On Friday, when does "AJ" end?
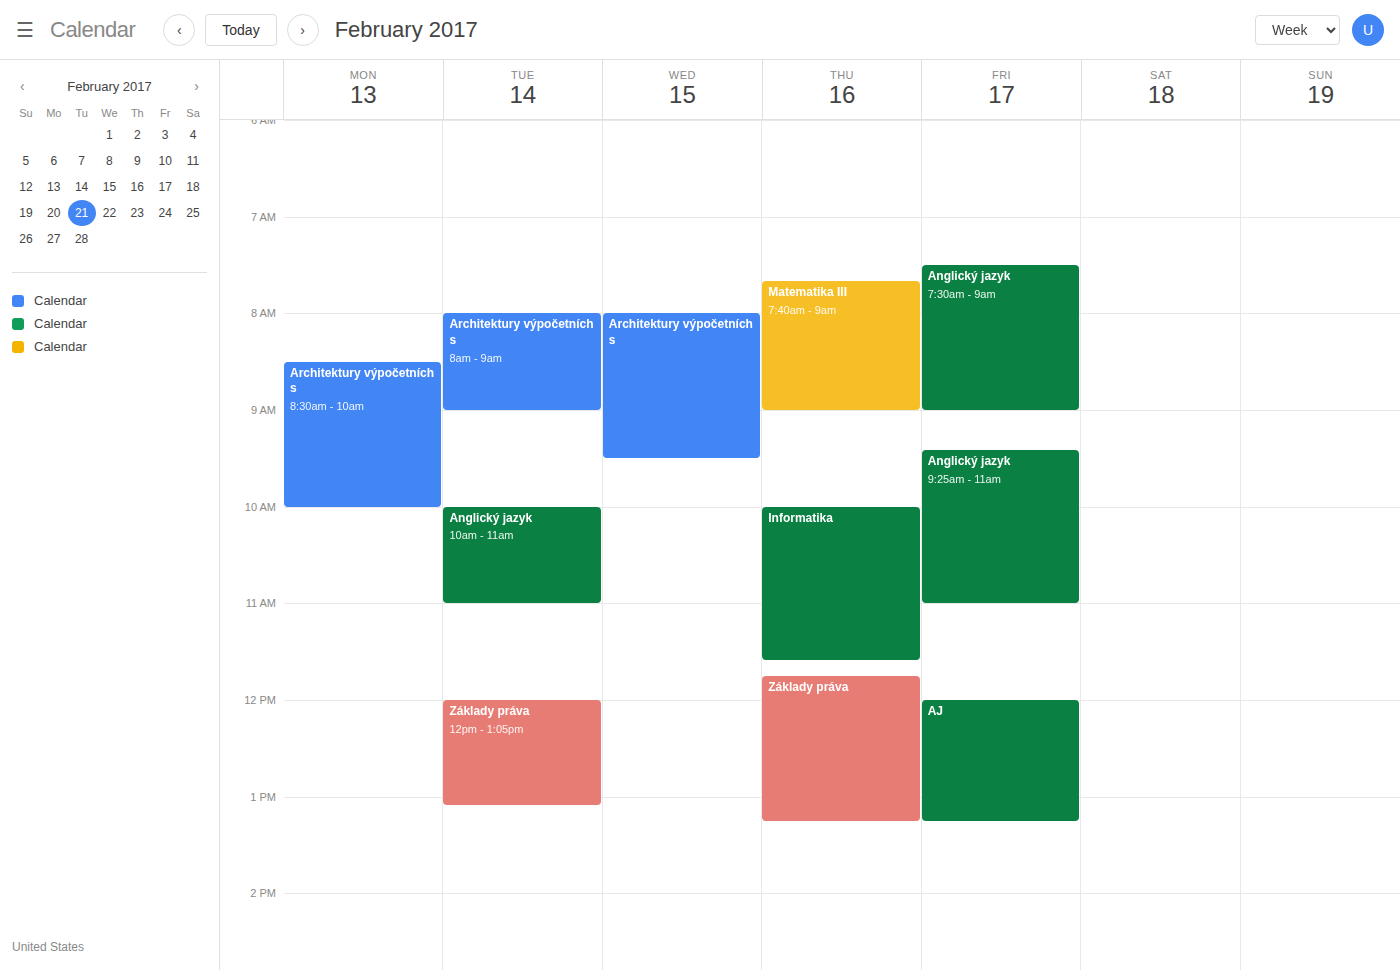
1:15 PM